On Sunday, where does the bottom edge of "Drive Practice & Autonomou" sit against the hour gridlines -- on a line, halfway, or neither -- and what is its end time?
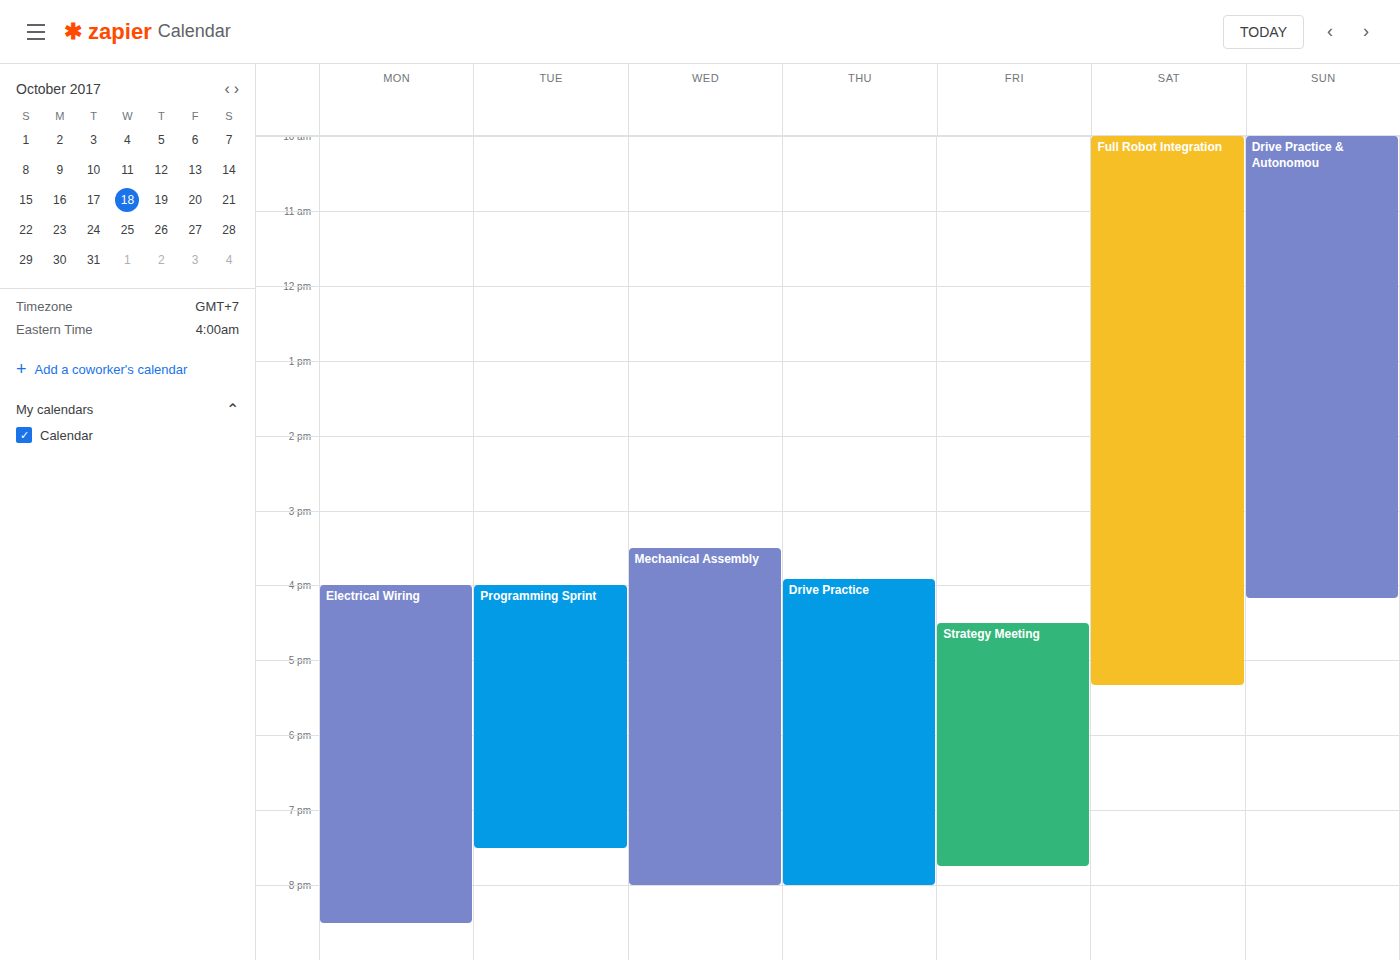
16:10 -- neither: 10 minutes below the 16:00 line and 50 minutes above the 17:00 line.